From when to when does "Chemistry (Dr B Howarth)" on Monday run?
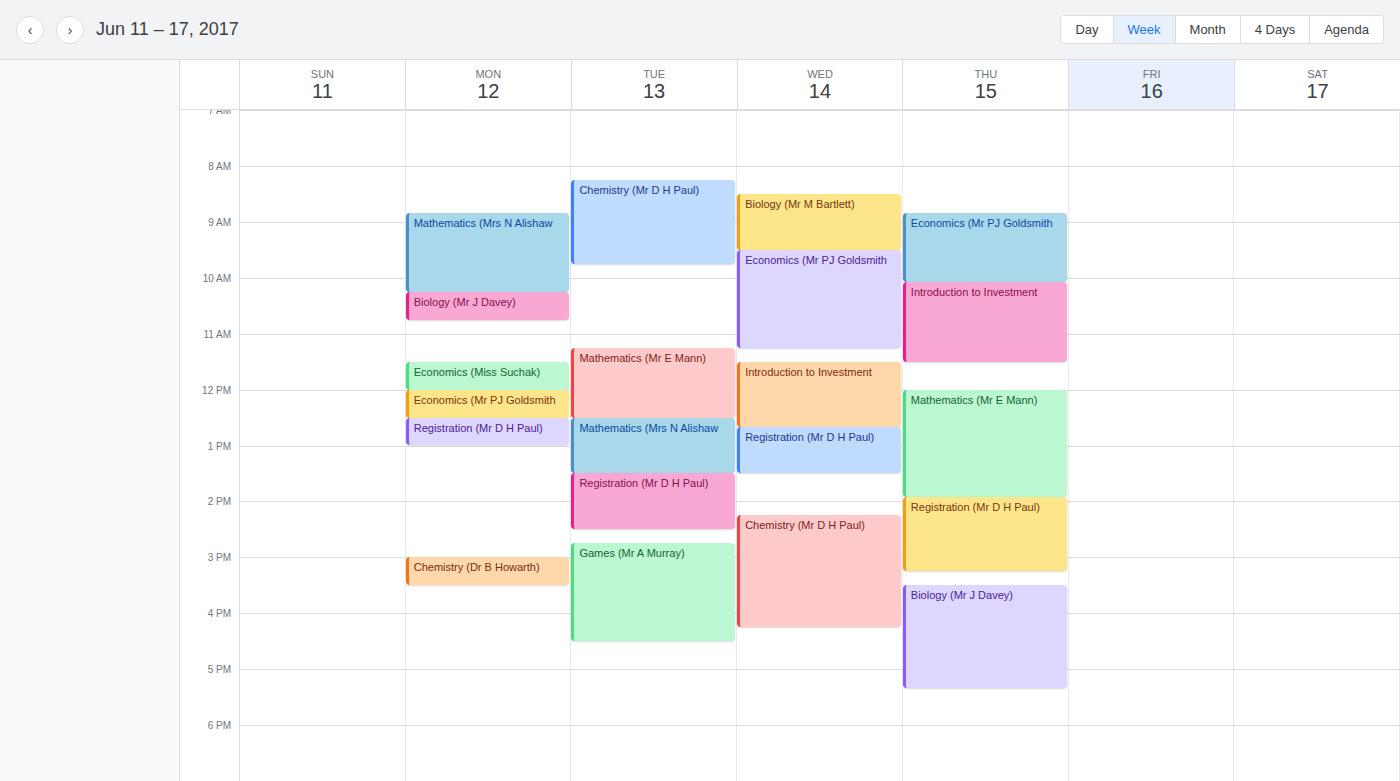
3:00 PM to 3:30 PM